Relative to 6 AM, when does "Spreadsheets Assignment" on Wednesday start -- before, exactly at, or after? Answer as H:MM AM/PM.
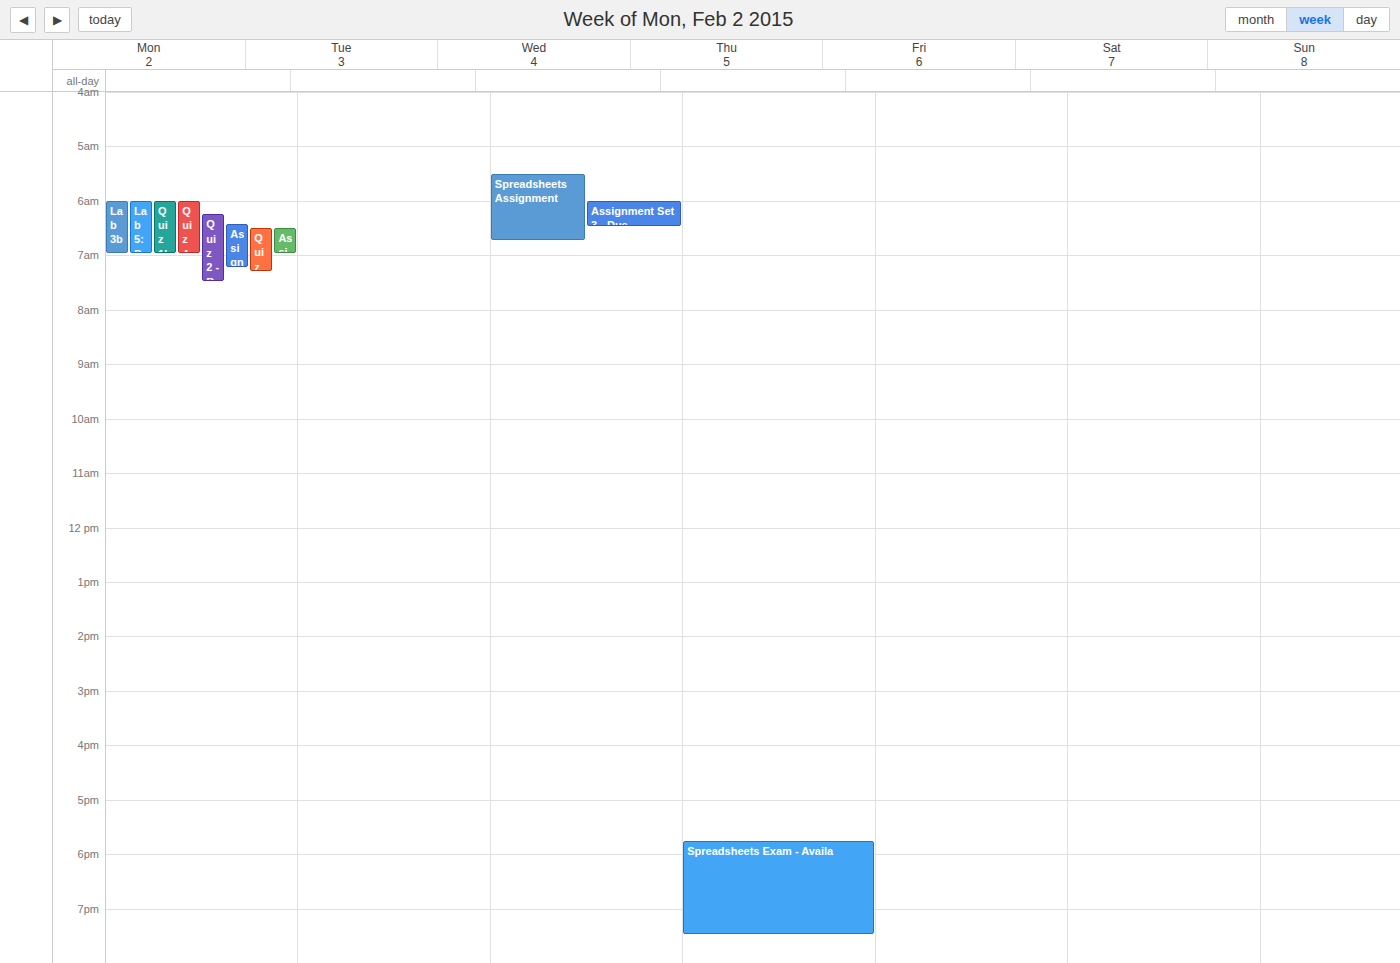
5:30 AM -- before 6 AM, 30 minutes above the 6 AM line.